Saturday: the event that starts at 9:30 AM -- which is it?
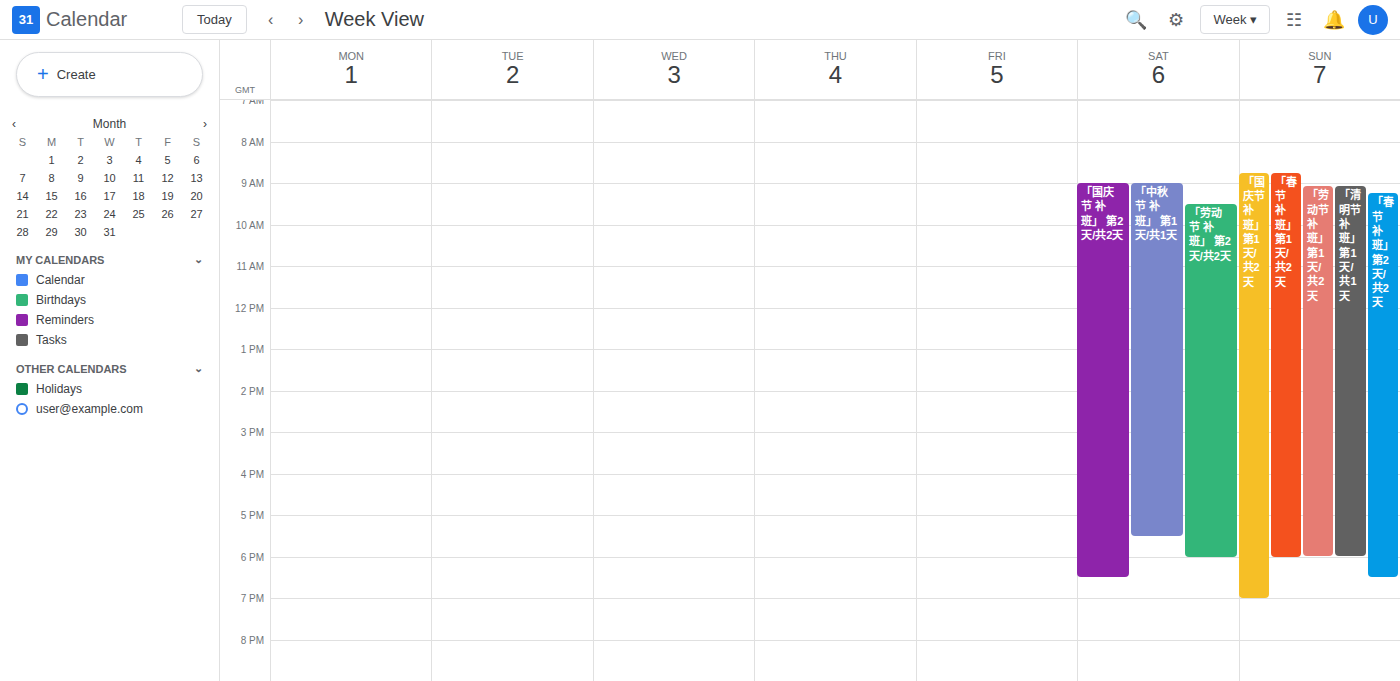
"「劳动节 补班」 第2天/共2天"